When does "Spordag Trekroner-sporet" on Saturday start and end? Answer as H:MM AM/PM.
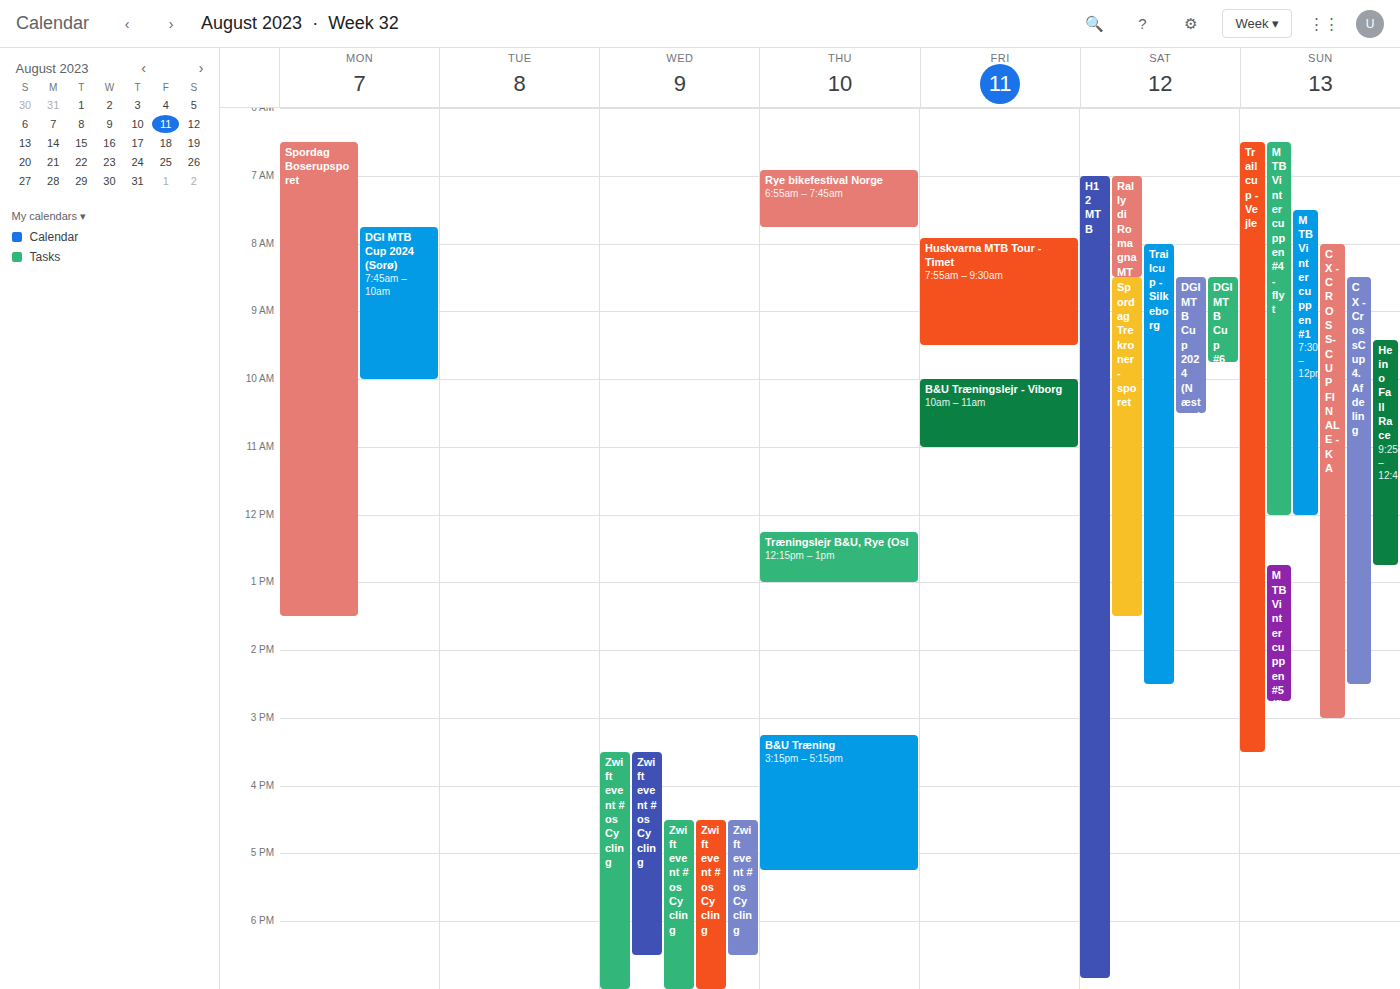
8:30 AM to 1:30 PM